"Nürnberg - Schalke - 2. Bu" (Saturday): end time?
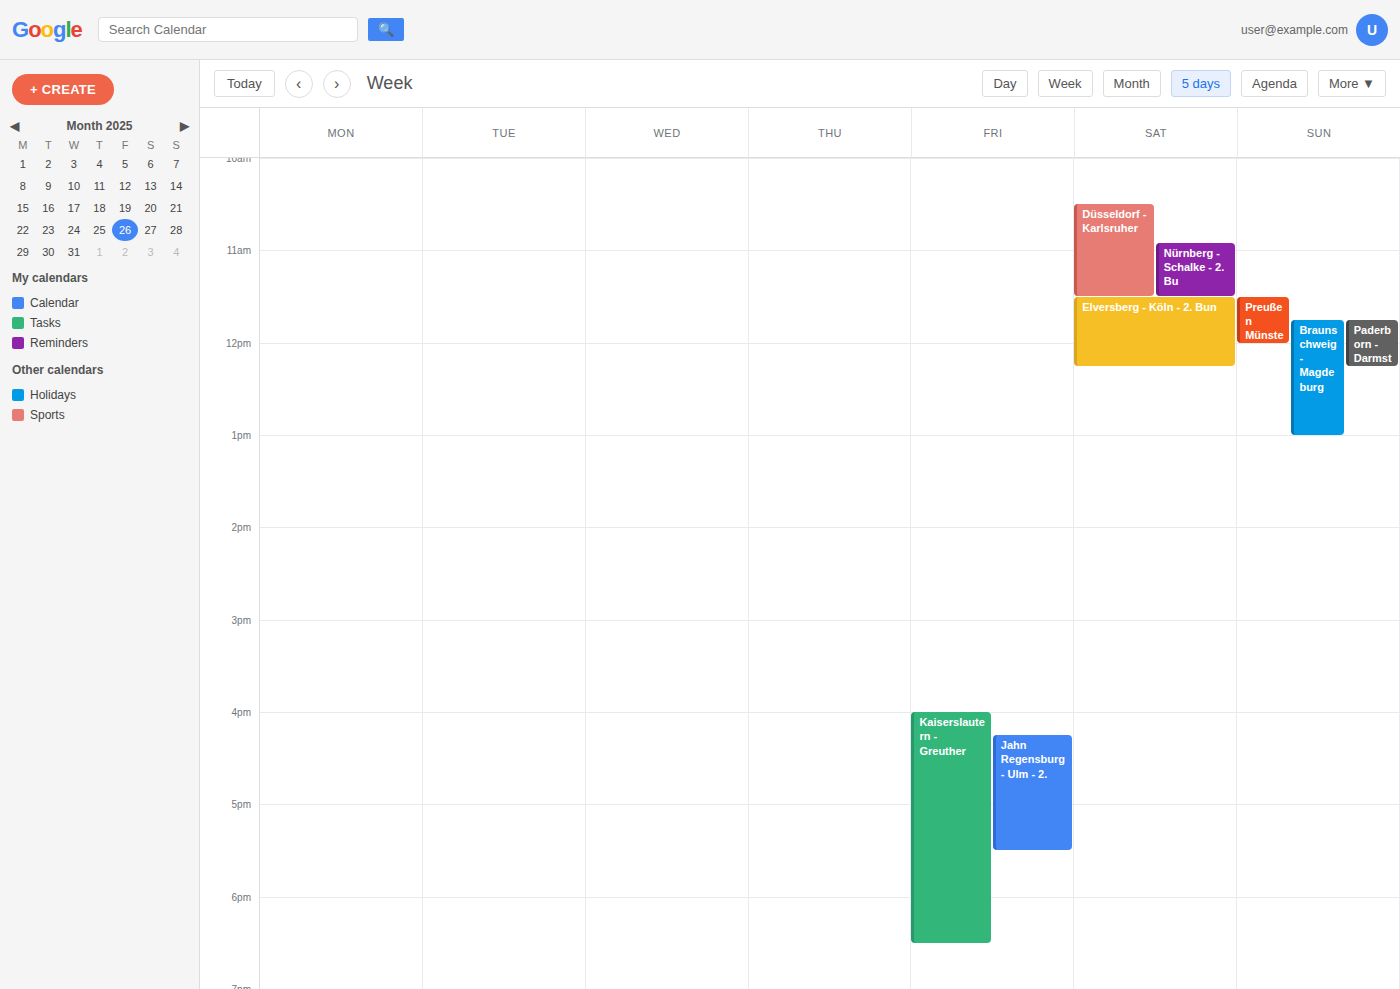
11:30 AM